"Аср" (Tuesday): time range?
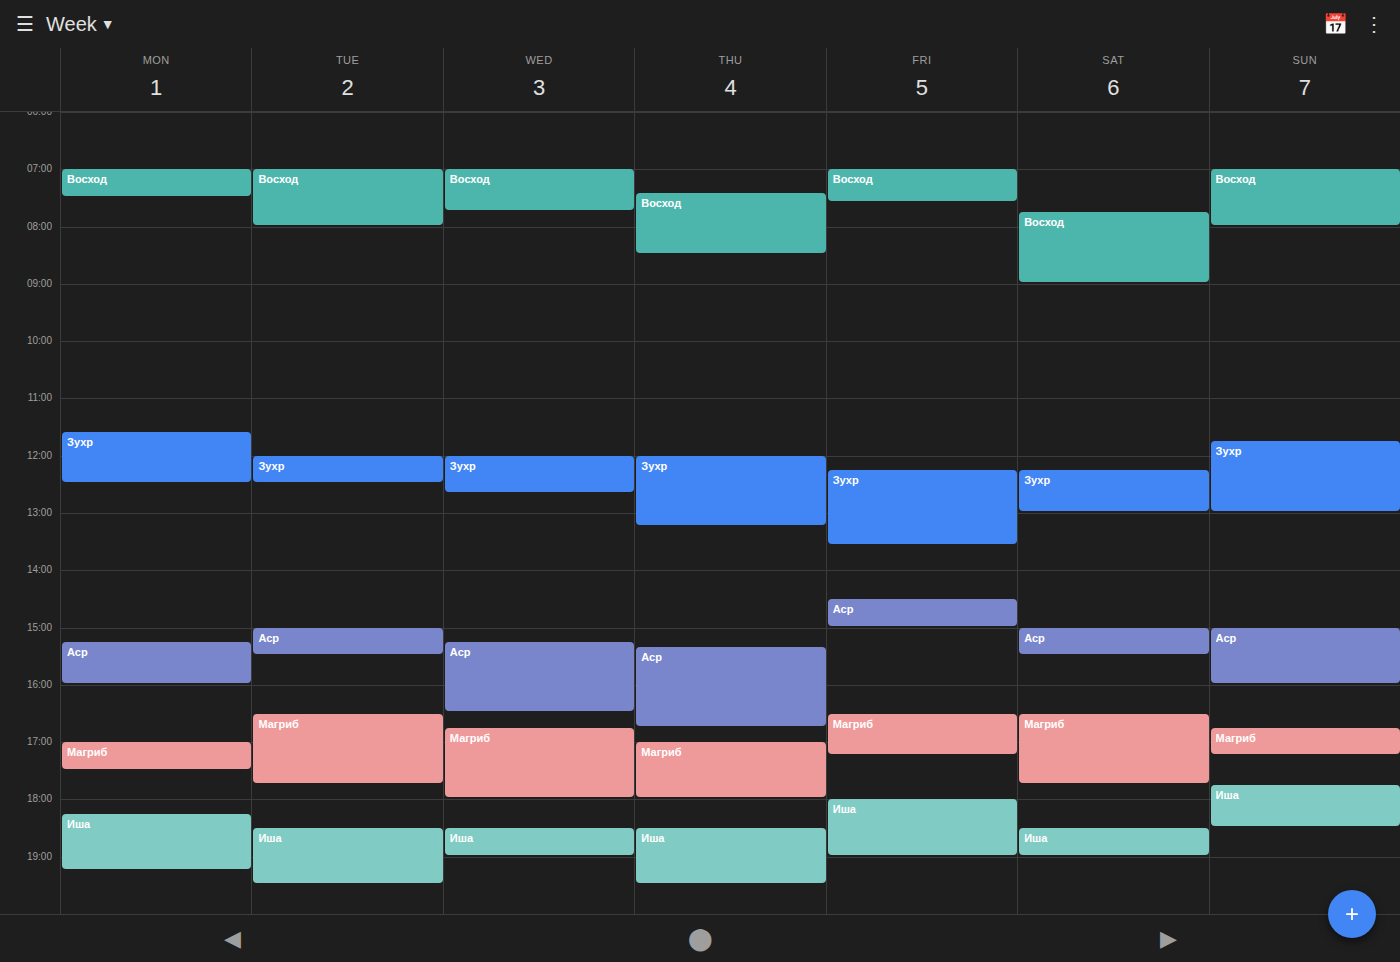
3:00 PM to 3:30 PM